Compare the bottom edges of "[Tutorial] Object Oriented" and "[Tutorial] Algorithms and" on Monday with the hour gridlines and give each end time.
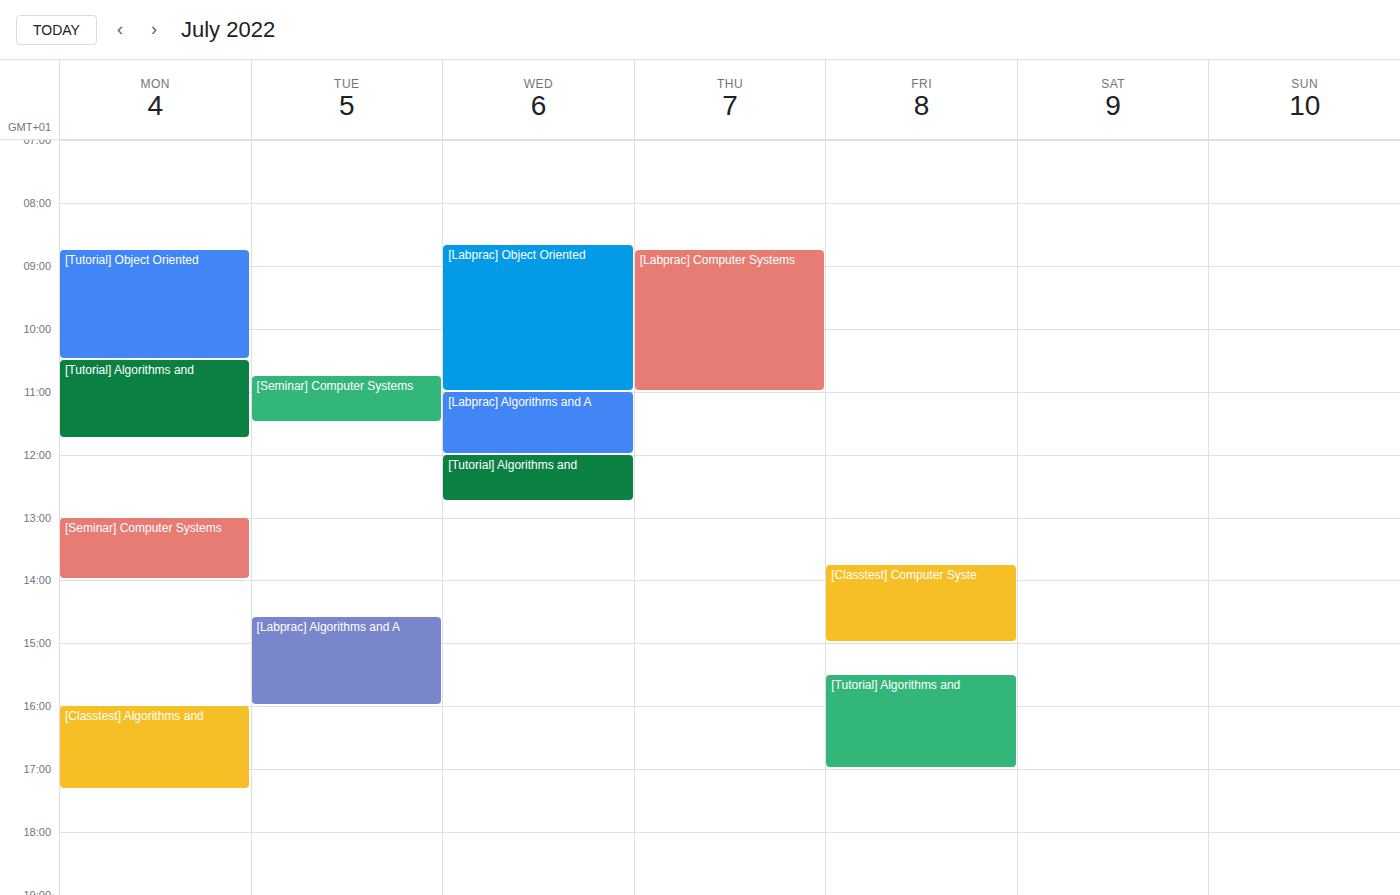
"[Tutorial] Object Oriented": 10:30 AM, halfway between the 10 AM and 11 AM lines. "[Tutorial] Algorithms and": 11:45 AM, neither: three quarters of the way from the 11 AM line to the 12 PM line.